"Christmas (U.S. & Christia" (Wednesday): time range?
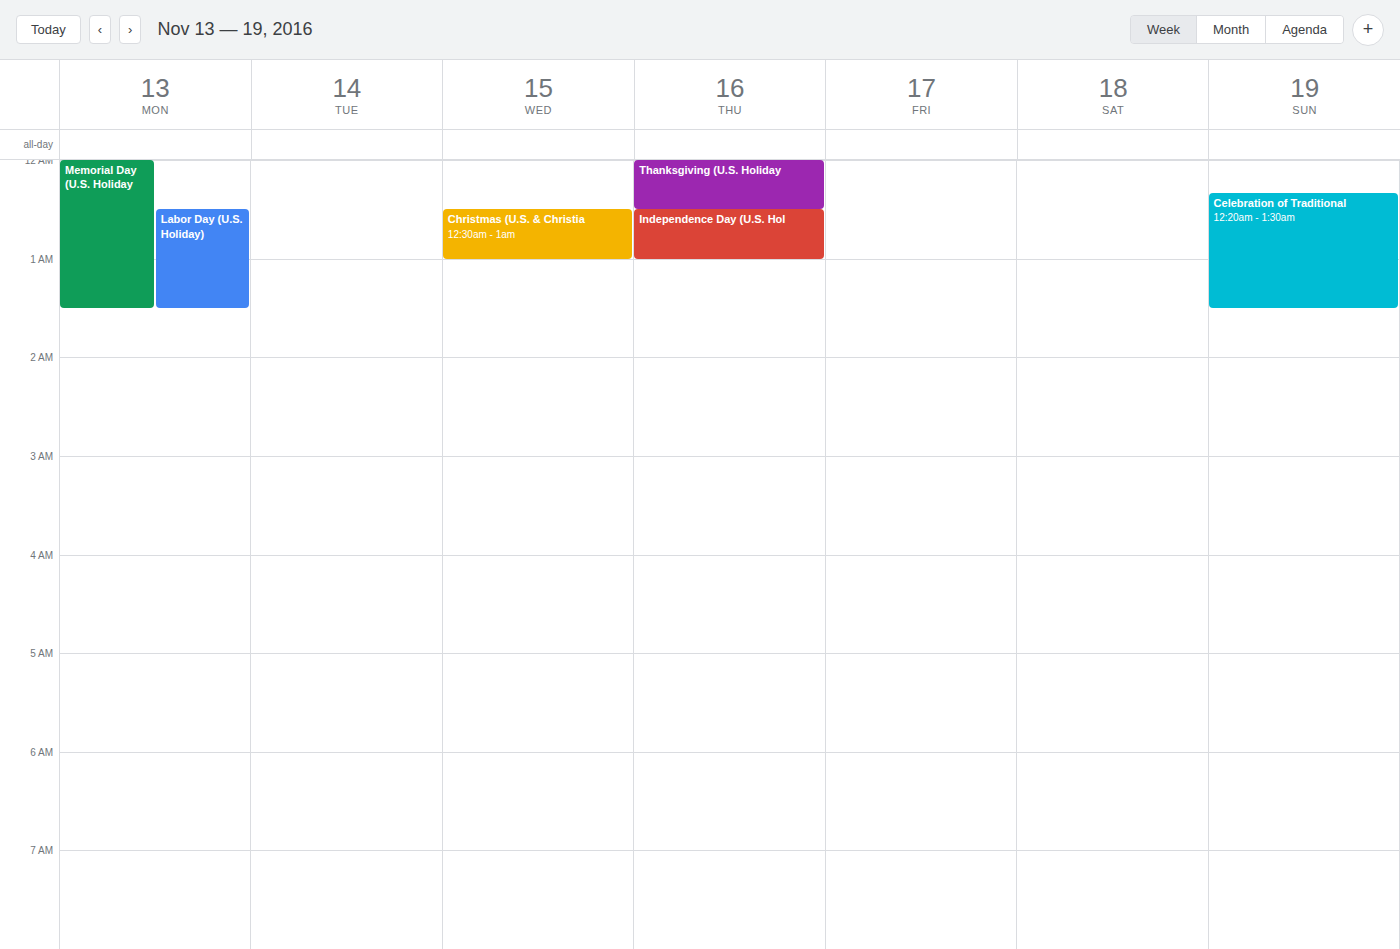
12:30 AM to 1:00 AM